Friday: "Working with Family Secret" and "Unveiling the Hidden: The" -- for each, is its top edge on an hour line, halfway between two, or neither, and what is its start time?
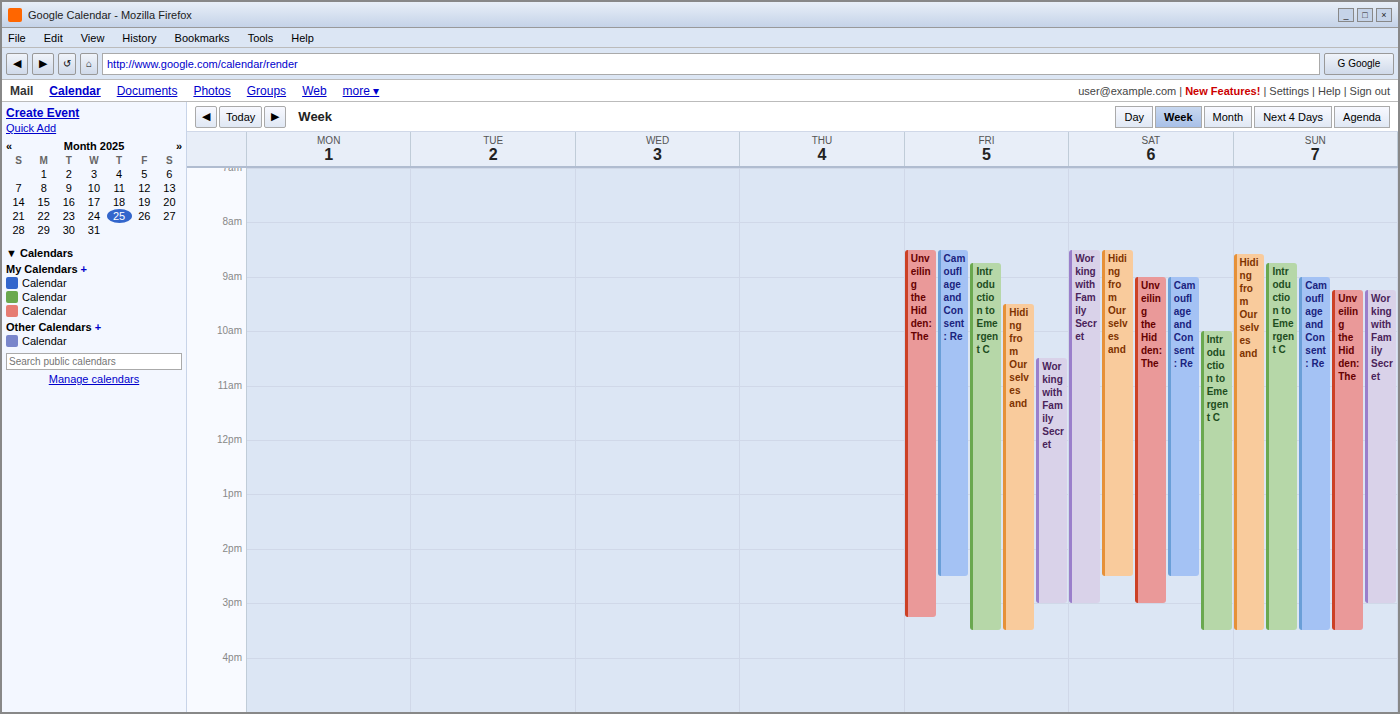
"Working with Family Secret": 10:30 AM, halfway between the 10 AM and 11 AM lines. "Unveiling the Hidden: The": 8:30 AM, halfway between the 8 AM and 9 AM lines.